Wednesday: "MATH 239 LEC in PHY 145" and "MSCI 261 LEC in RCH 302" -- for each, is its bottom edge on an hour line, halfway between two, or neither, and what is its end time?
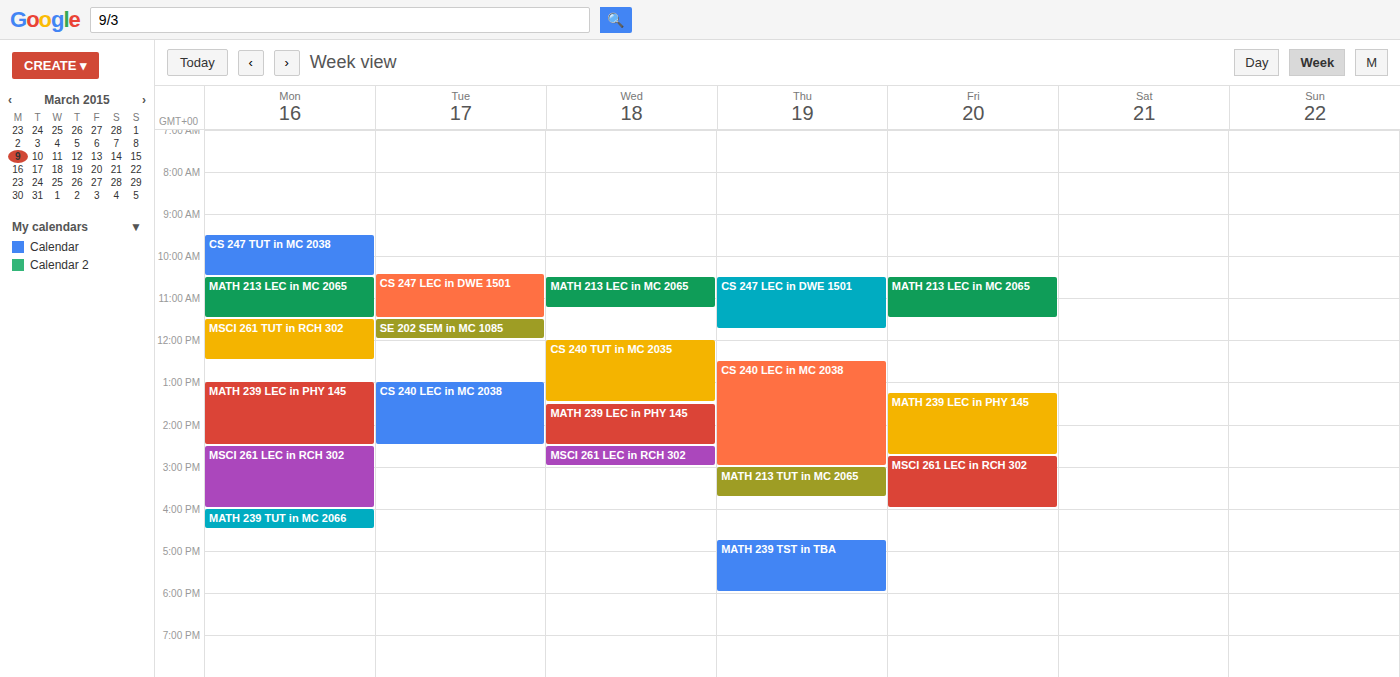
"MATH 239 LEC in PHY 145": 2:30 PM, halfway between the 2 PM and 3 PM lines. "MSCI 261 LEC in RCH 302": 3:00 PM, exactly on the 3 PM line.